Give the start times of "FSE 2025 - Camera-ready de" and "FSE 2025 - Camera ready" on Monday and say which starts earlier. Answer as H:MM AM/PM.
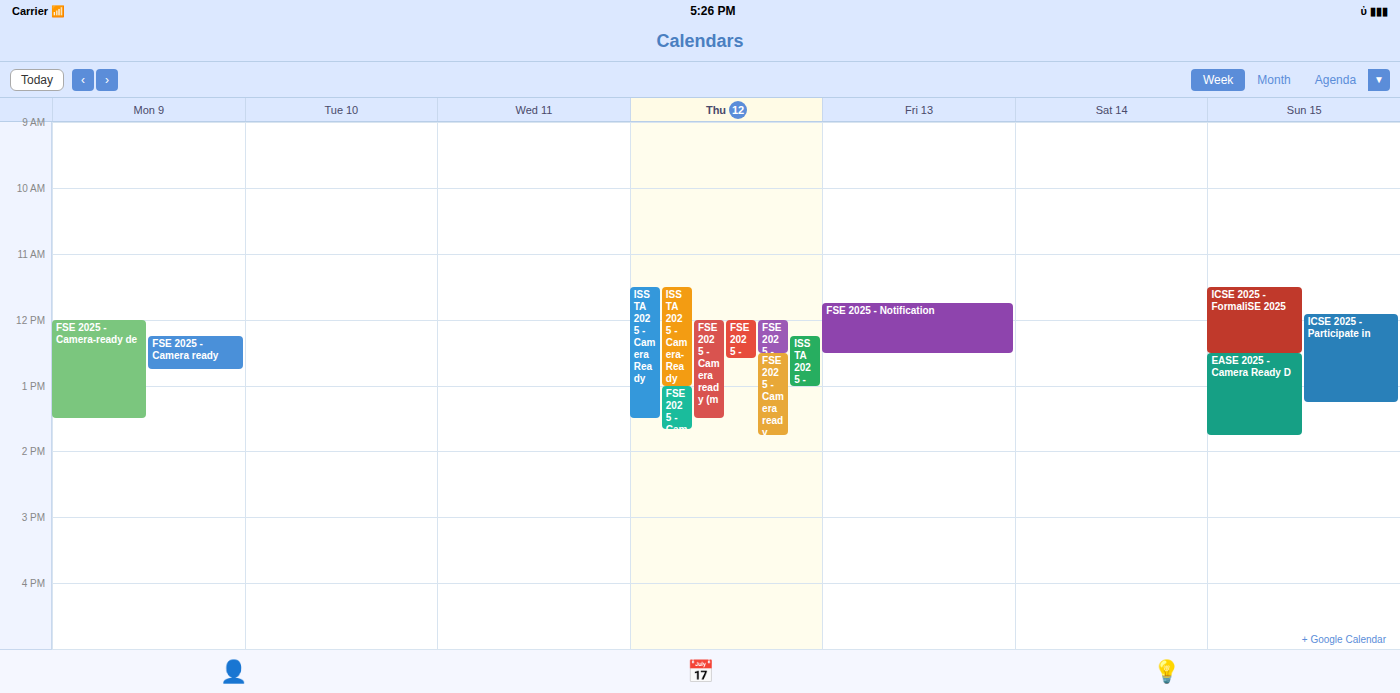
"FSE 2025 - Camera-ready de" 12:00 PM; "FSE 2025 - Camera ready" 12:15 PM.